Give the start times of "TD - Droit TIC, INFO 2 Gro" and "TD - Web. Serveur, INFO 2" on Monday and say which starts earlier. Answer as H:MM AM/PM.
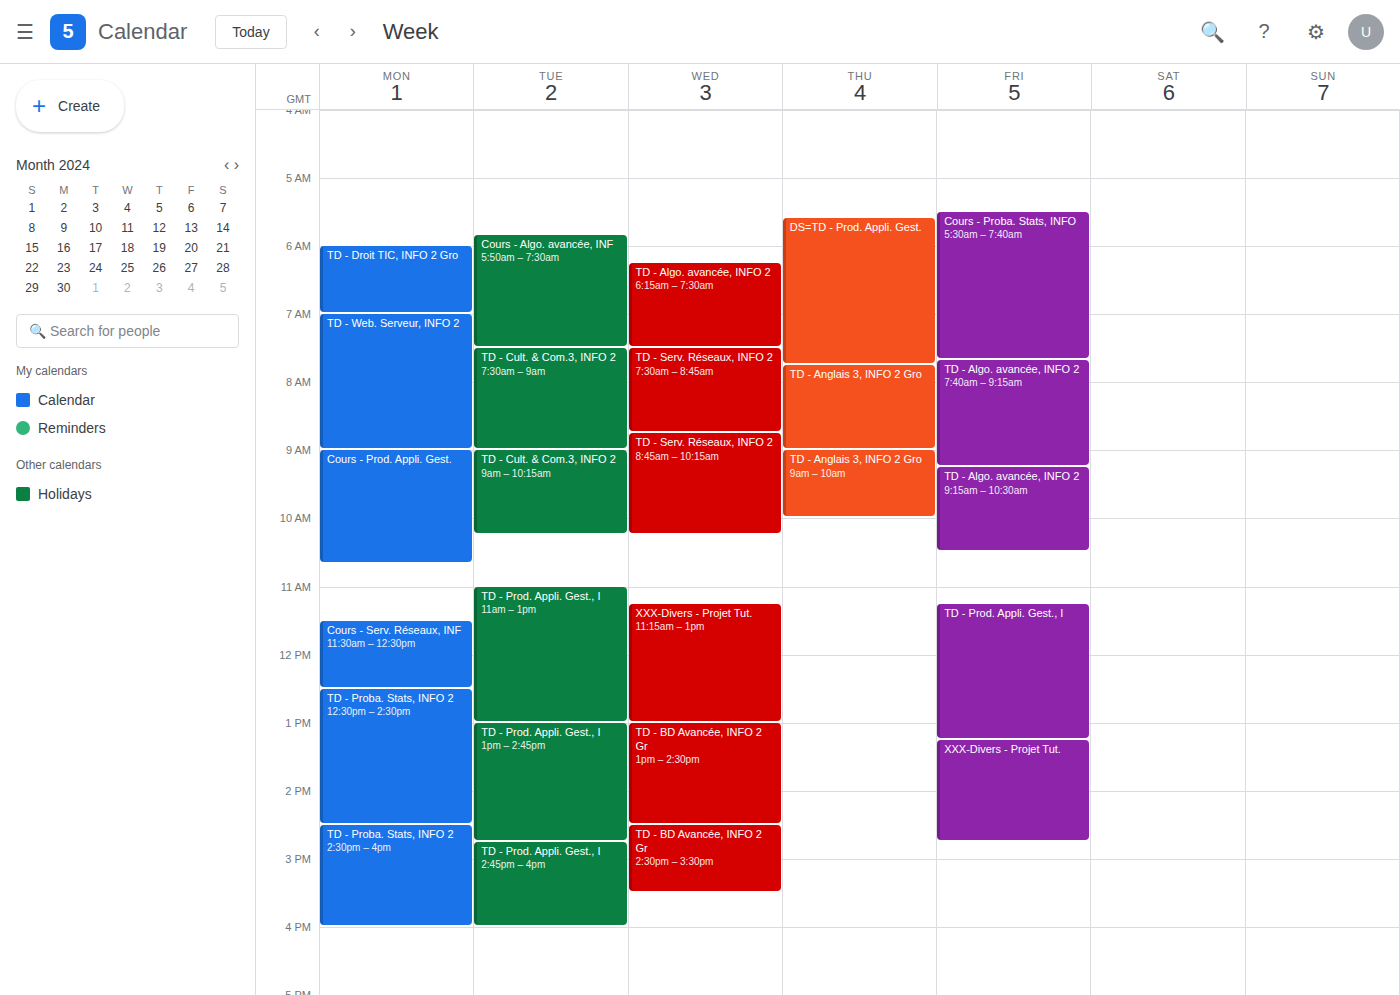
"TD - Droit TIC, INFO 2 Gro" 6:00 AM; "TD - Web. Serveur, INFO 2" 7:00 AM.